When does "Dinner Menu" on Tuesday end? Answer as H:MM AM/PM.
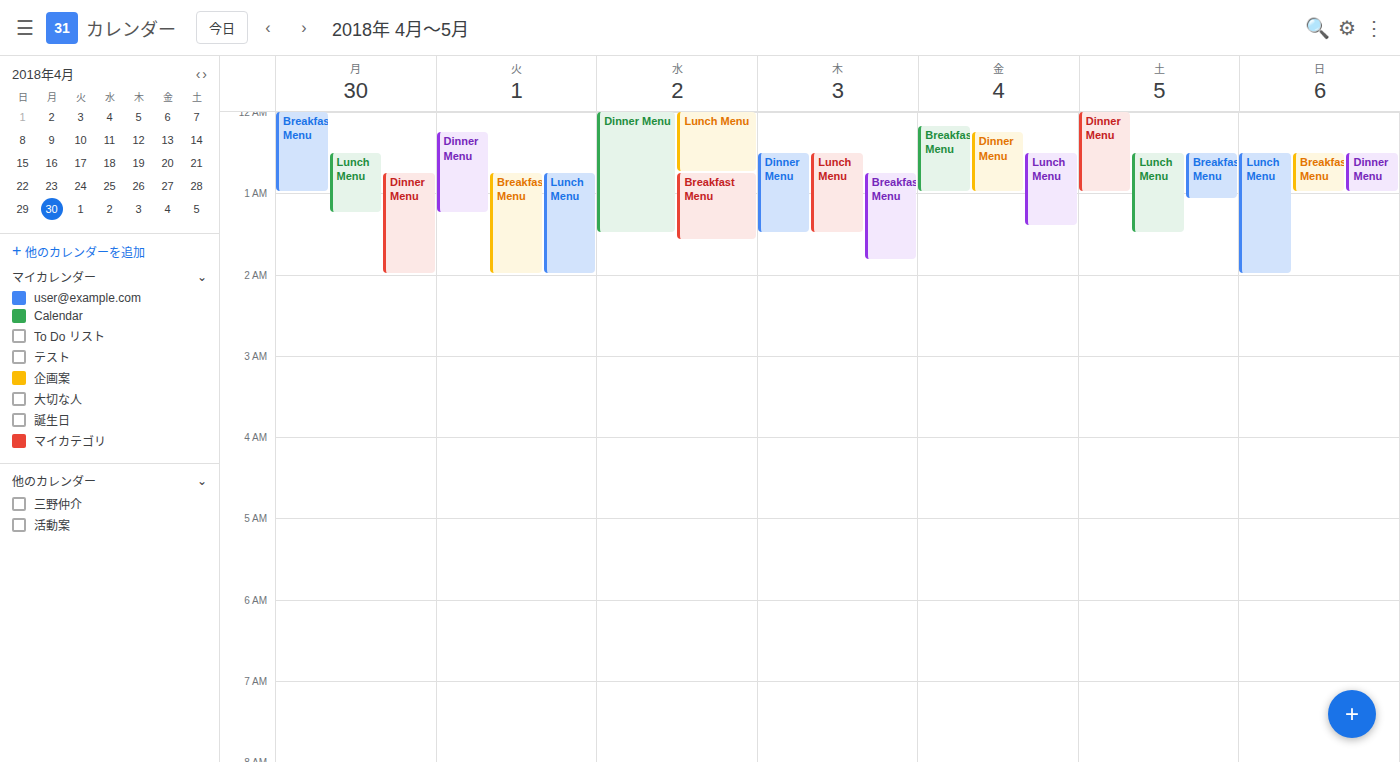
1:15 AM